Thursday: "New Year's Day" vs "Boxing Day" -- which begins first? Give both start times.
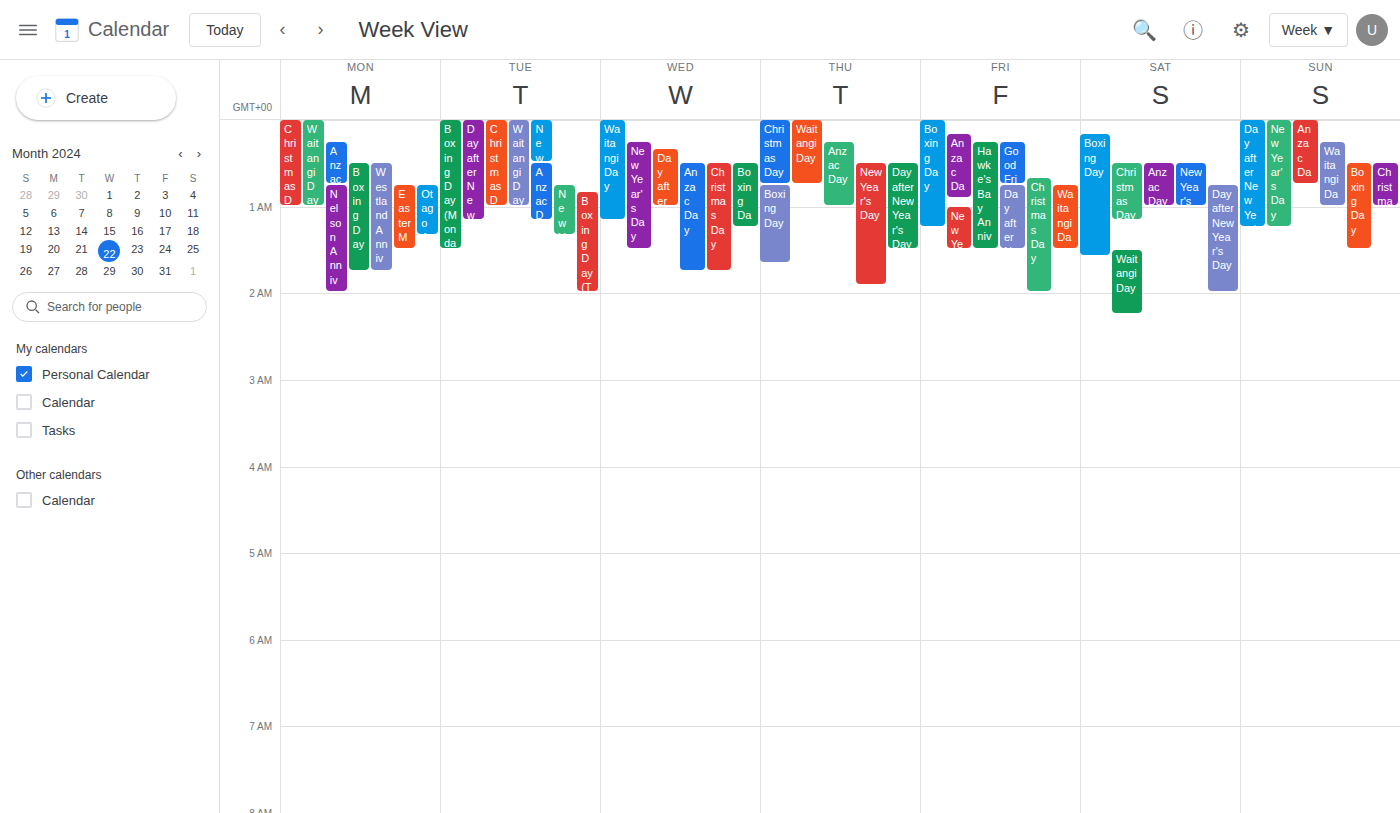
"New Year's Day" 00:30; "Boxing Day" 00:45.